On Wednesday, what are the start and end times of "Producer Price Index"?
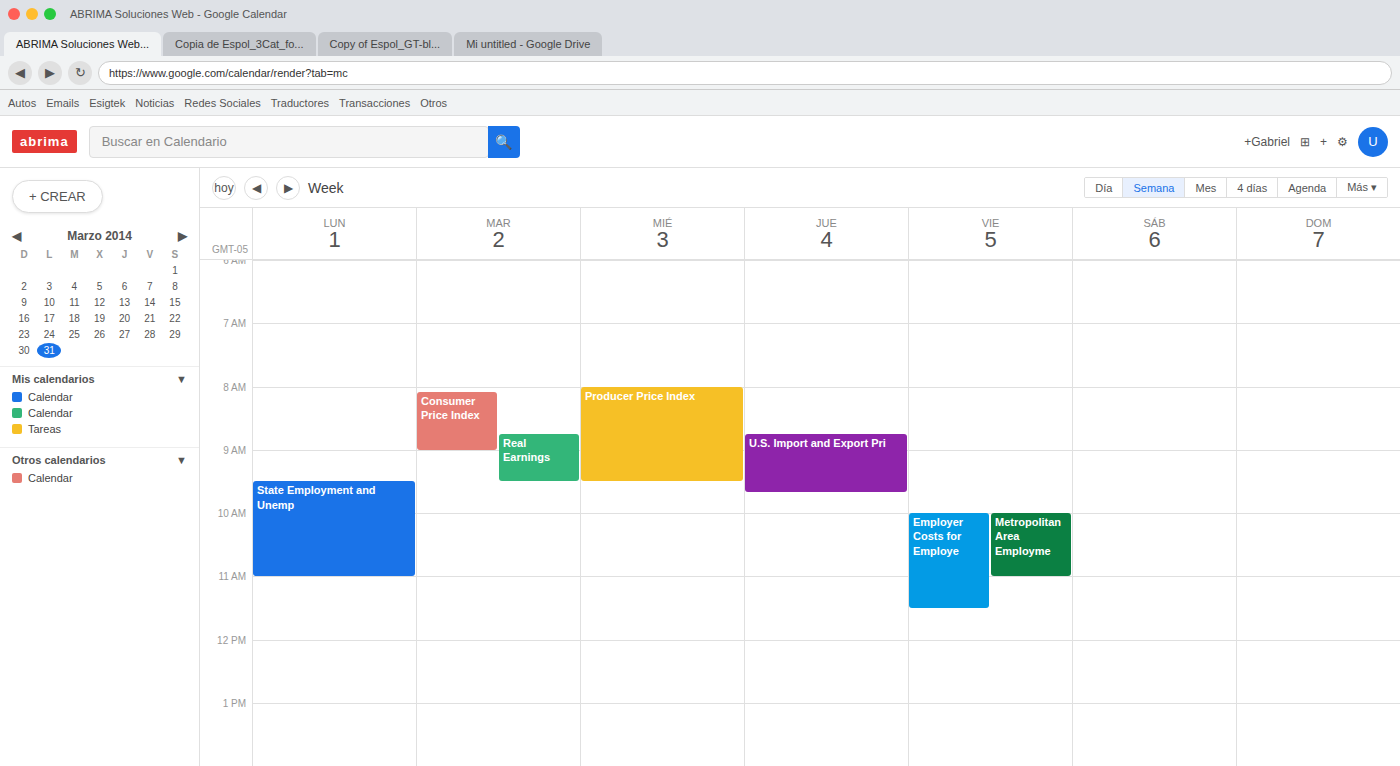
8:00 AM to 9:30 AM